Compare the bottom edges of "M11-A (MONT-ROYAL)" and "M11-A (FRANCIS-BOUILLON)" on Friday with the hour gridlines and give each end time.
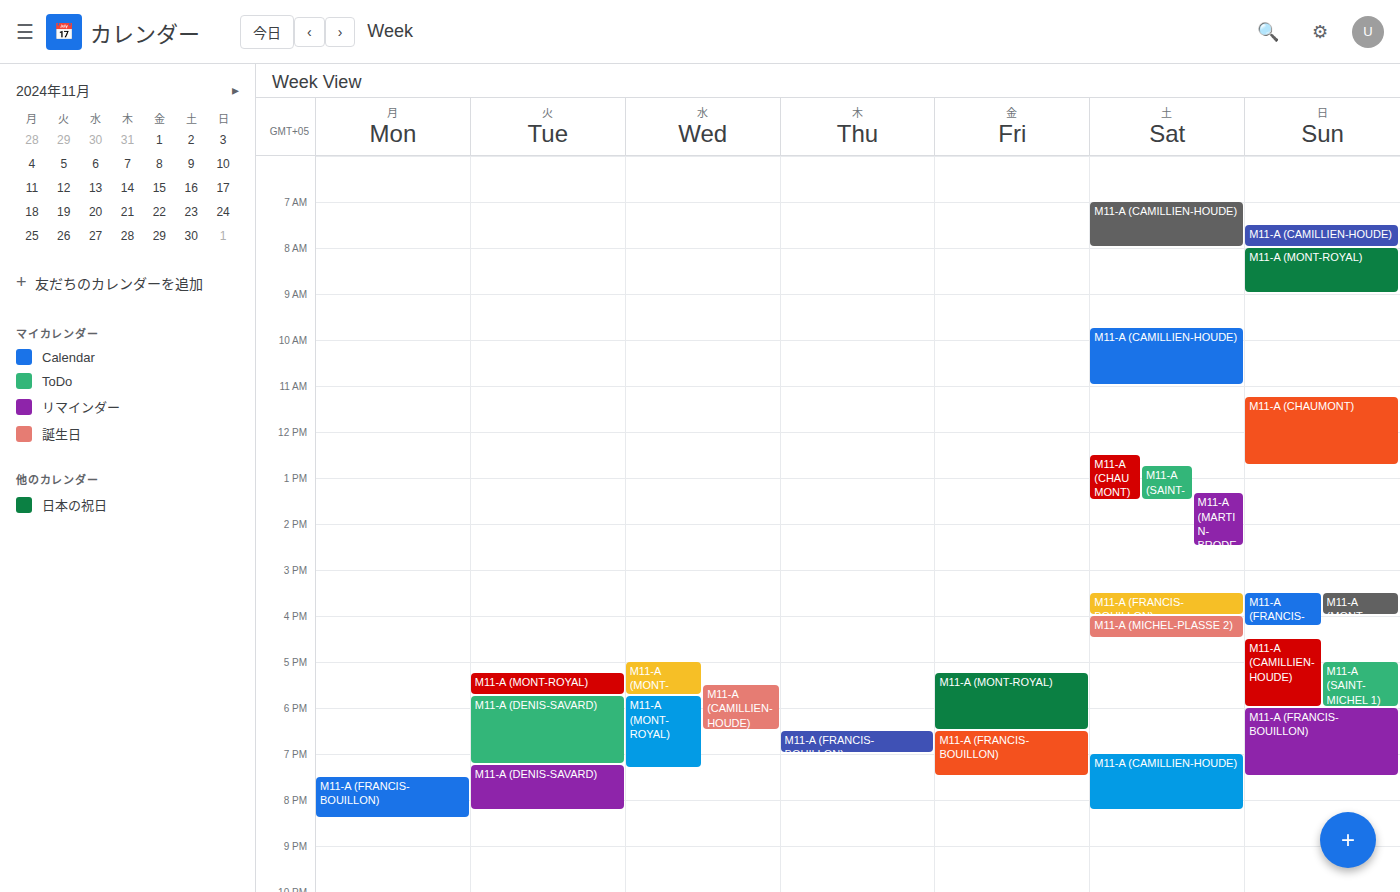
"M11-A (MONT-ROYAL)": 6:30 PM, halfway between the 6 PM and 7 PM lines. "M11-A (FRANCIS-BOUILLON)": 7:30 PM, halfway between the 7 PM and 8 PM lines.